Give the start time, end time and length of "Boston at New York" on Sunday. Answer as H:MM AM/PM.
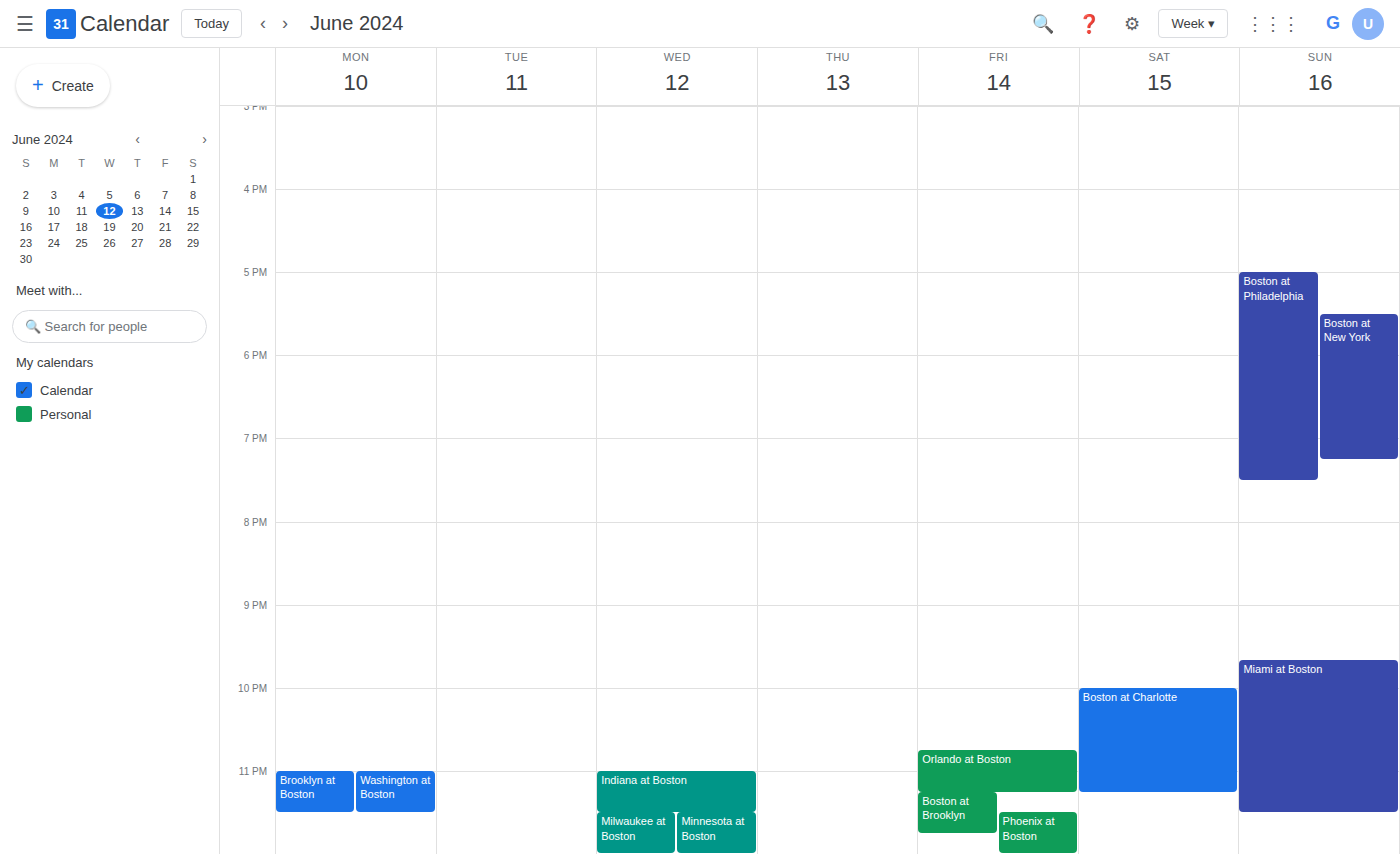
5:30 PM to 7:15 PM, 1 hour 45 minutes